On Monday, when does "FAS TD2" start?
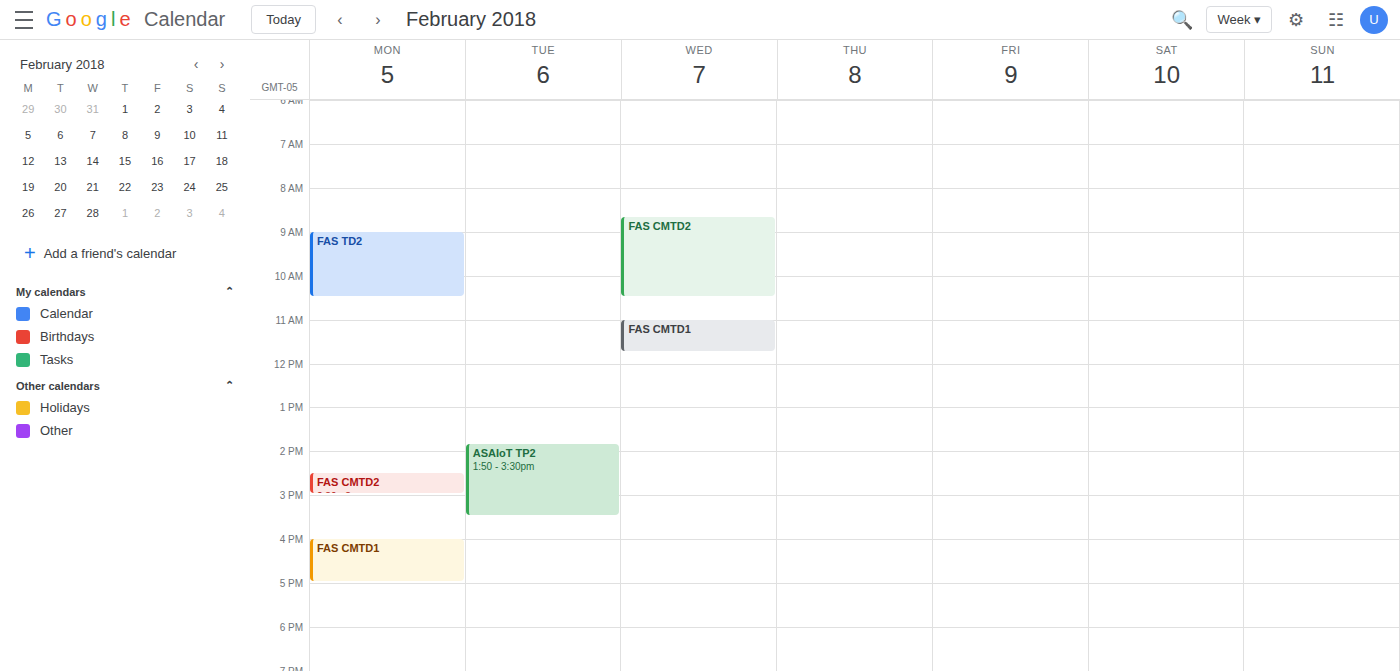
9:00 AM